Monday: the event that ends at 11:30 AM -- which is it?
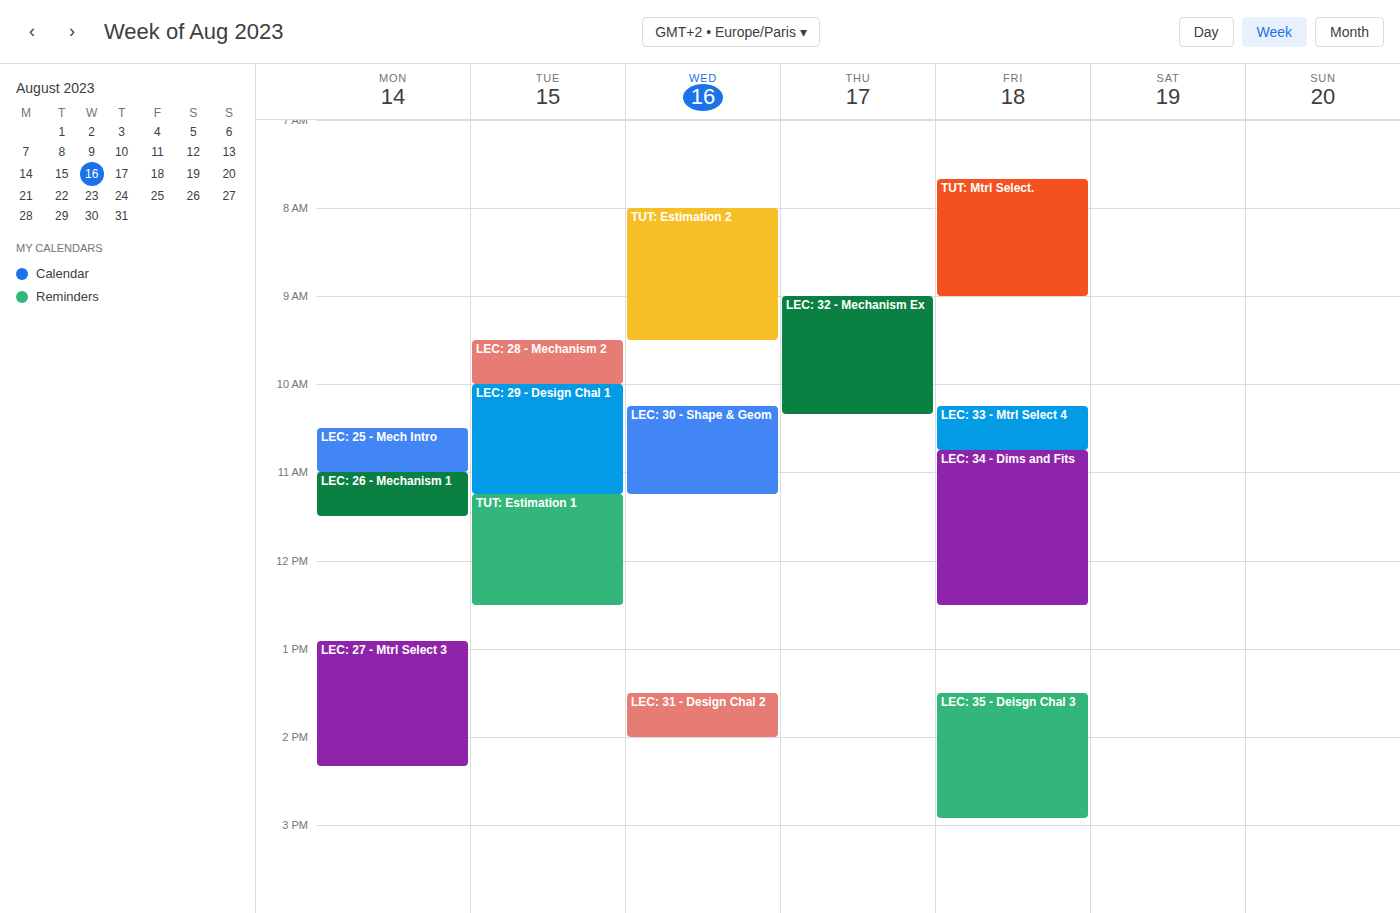
"LEC: 26 - Mechanism 1"